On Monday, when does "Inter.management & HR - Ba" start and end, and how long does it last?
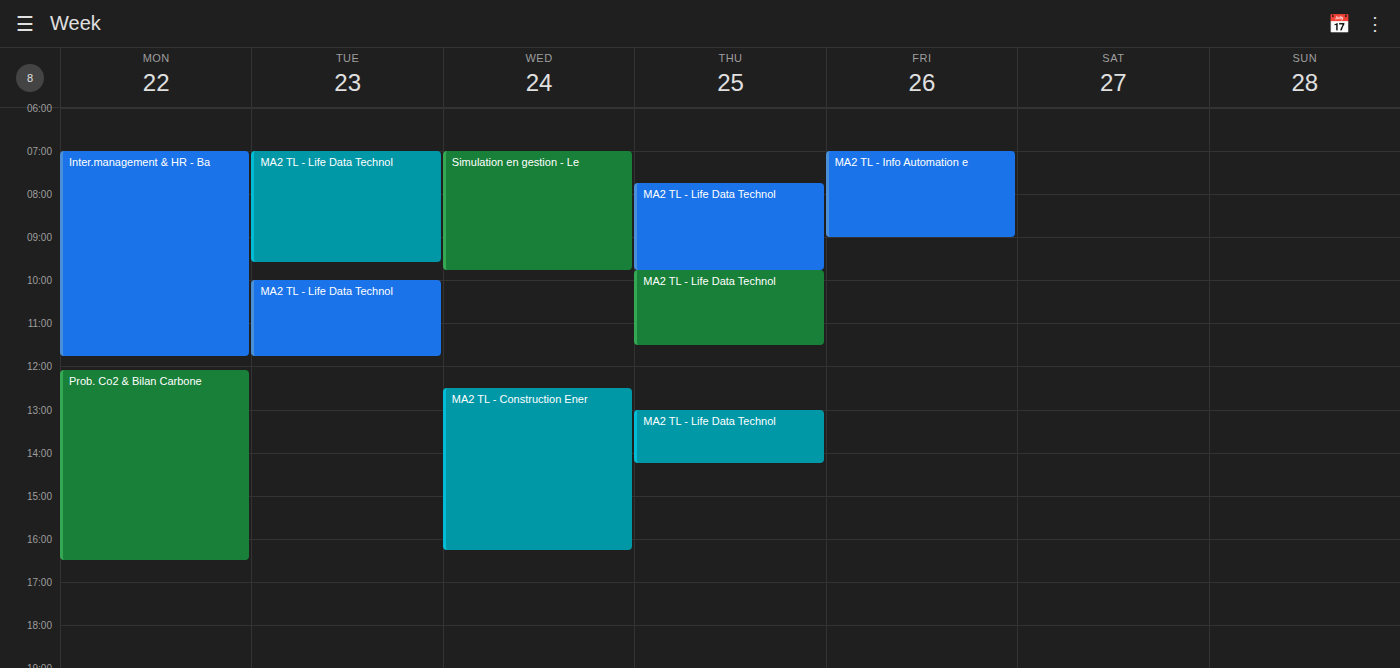
7:00 AM to 11:45 AM, 4 hours 45 minutes